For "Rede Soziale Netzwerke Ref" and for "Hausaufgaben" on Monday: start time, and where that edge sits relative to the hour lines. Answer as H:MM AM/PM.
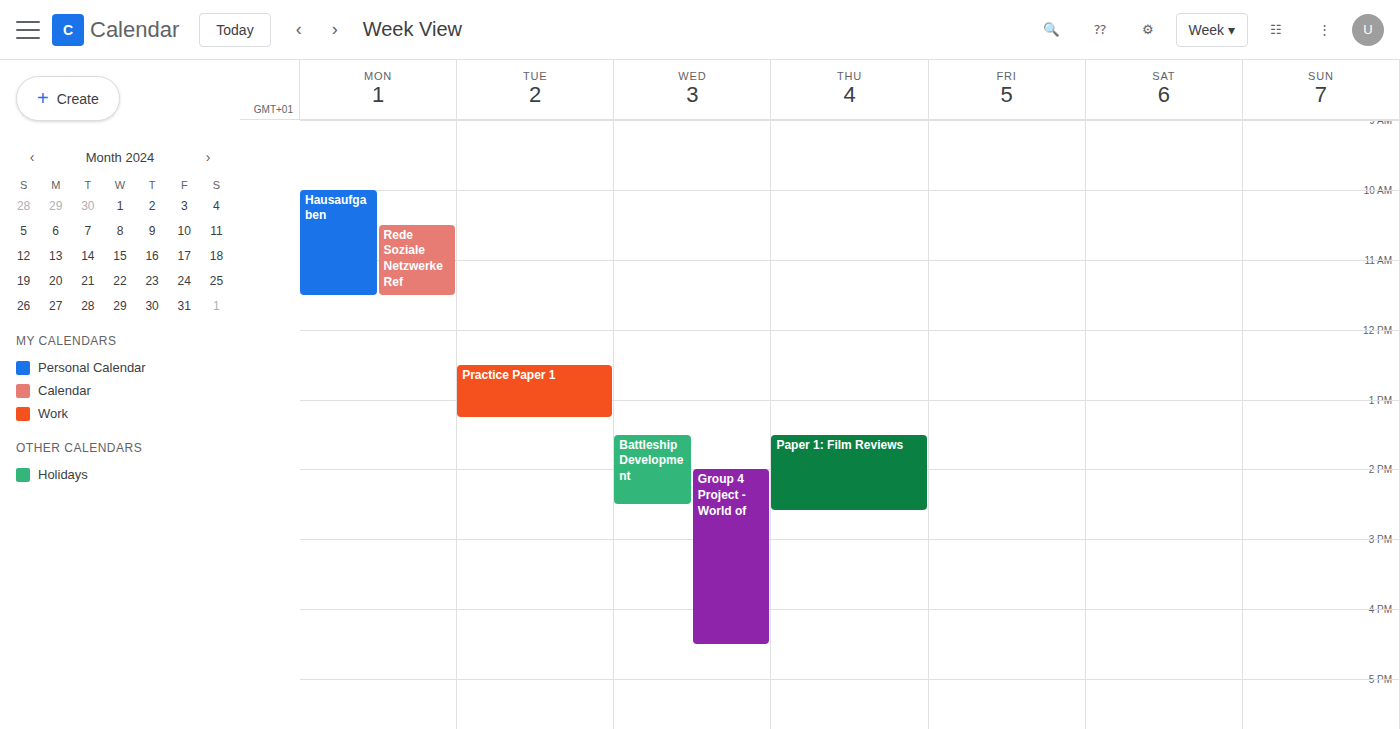
"Rede Soziale Netzwerke Ref": 10:30 AM, halfway between the 10 AM and 11 AM lines. "Hausaufgaben": 10:00 AM, exactly on the 10 AM line.